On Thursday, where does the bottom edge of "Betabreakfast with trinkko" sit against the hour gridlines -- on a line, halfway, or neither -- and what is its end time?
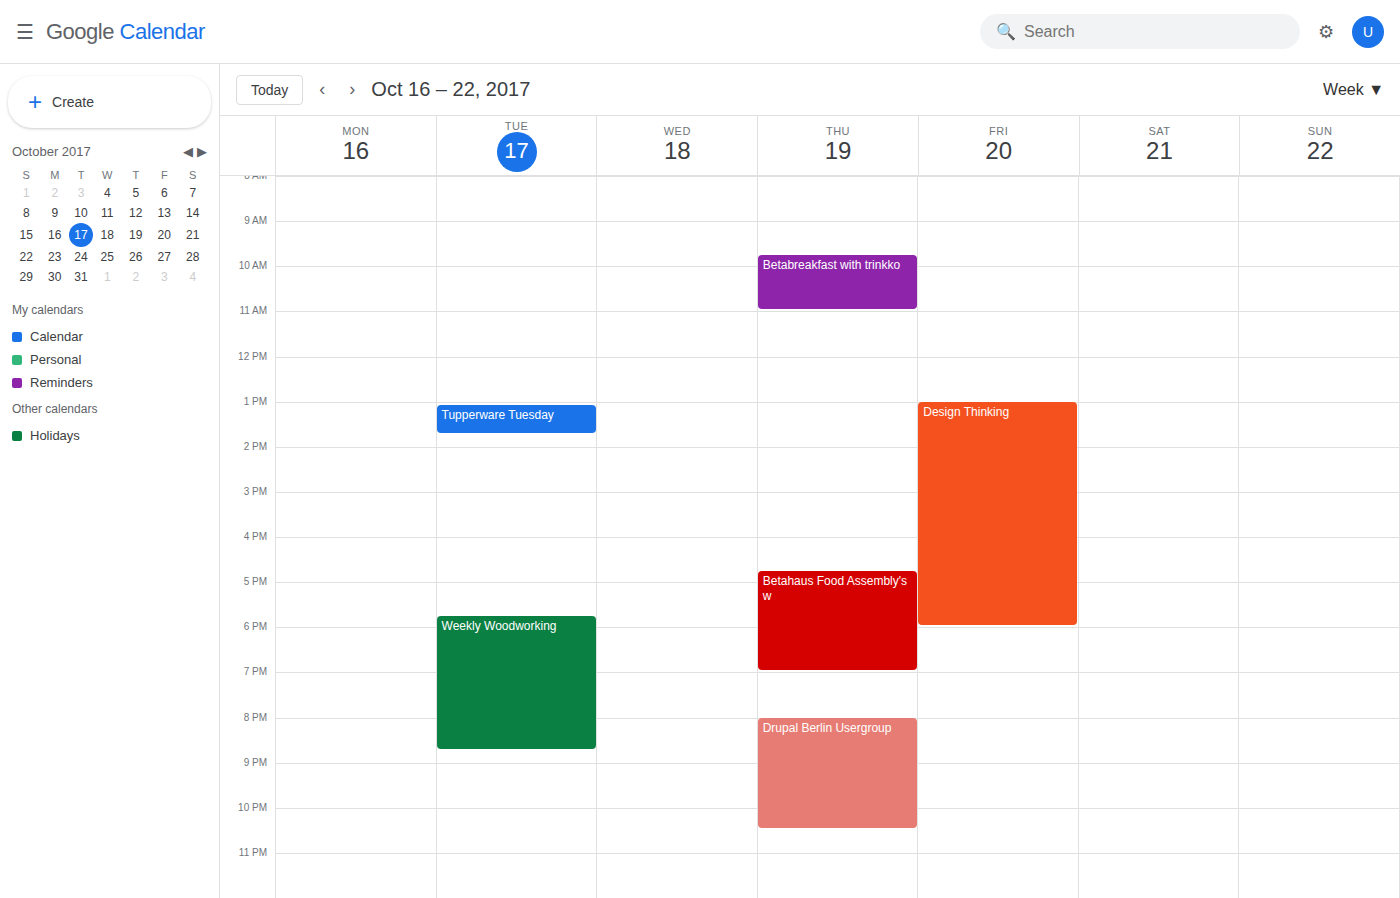
11:00 AM -- exactly on the 11 AM line.